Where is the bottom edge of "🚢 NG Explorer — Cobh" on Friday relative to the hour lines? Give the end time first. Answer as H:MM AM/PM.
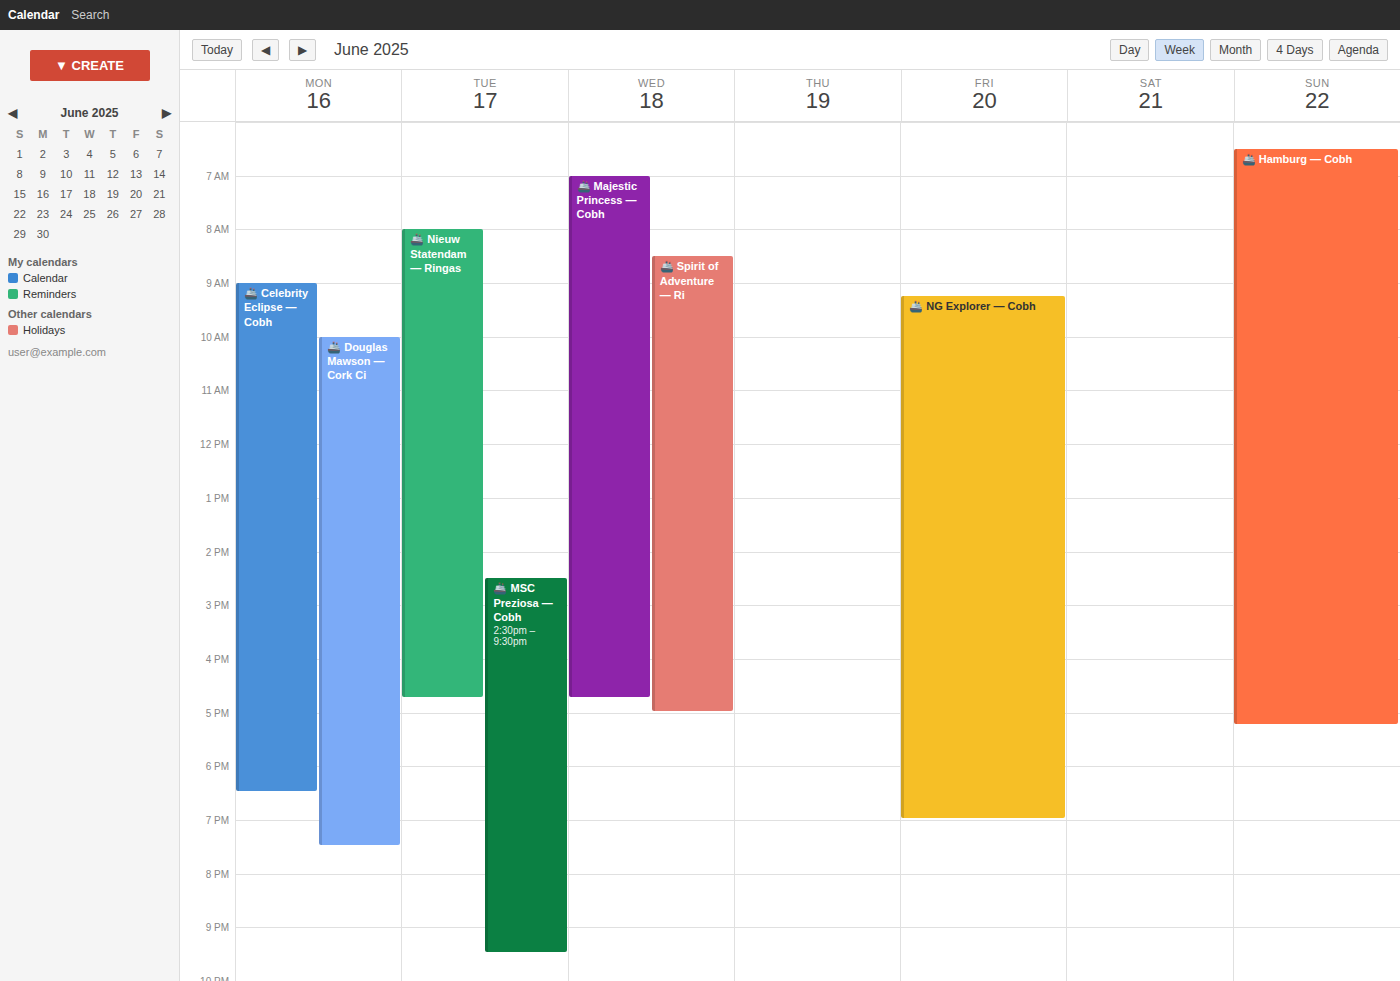
7:00 PM -- exactly on the 7 PM line.